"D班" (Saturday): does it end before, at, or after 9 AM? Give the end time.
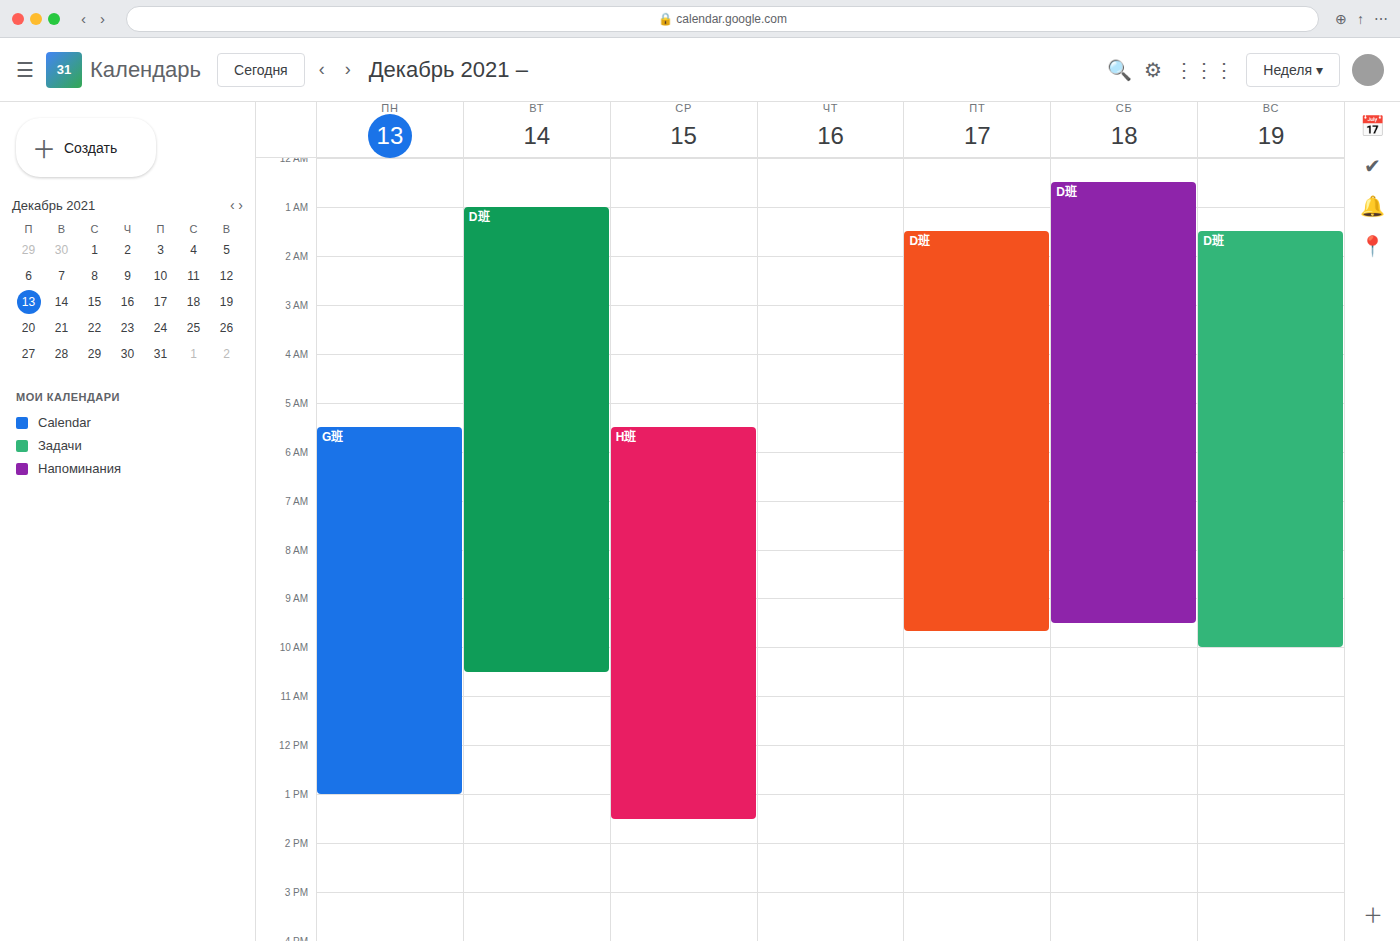
9:30 AM -- after 9 AM, 30 minutes below the 9 AM line.